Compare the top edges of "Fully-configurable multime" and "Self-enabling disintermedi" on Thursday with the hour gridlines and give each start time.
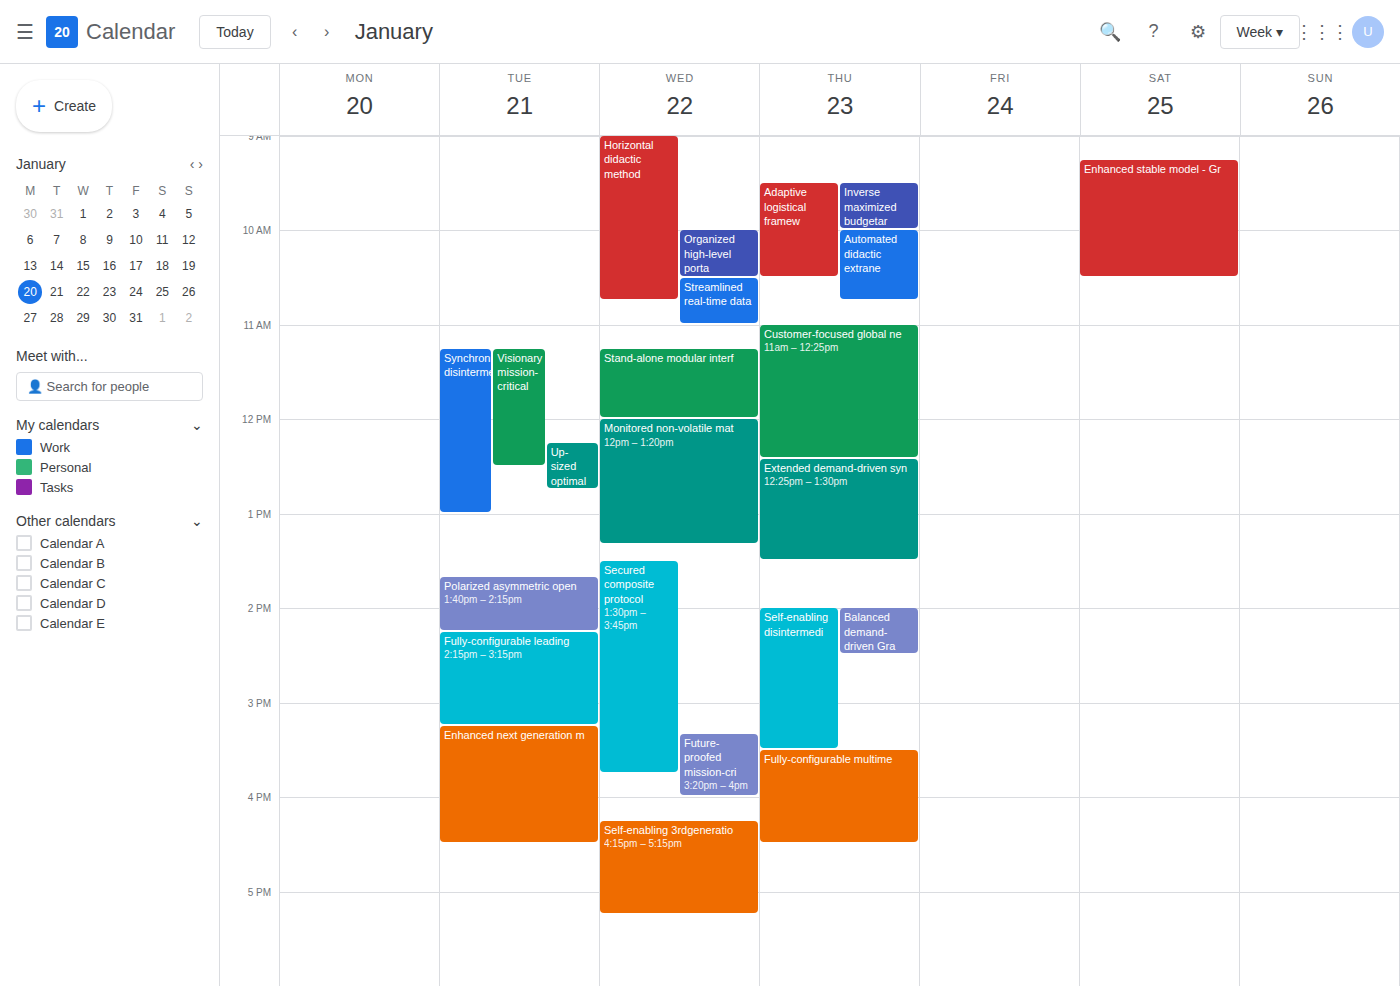
"Fully-configurable multime": 15:30, halfway between the 15:00 and 16:00 lines. "Self-enabling disintermedi": 14:00, exactly on the 14:00 line.